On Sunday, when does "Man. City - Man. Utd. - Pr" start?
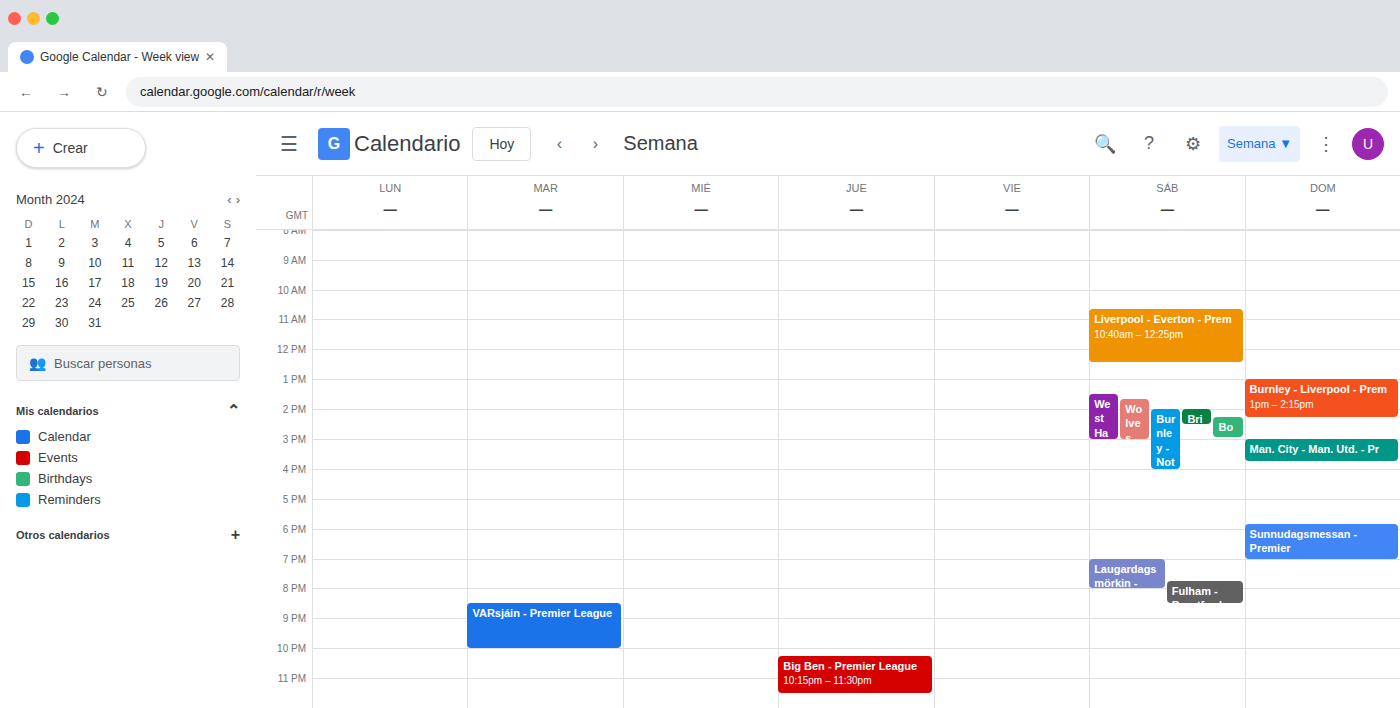
3:00 PM